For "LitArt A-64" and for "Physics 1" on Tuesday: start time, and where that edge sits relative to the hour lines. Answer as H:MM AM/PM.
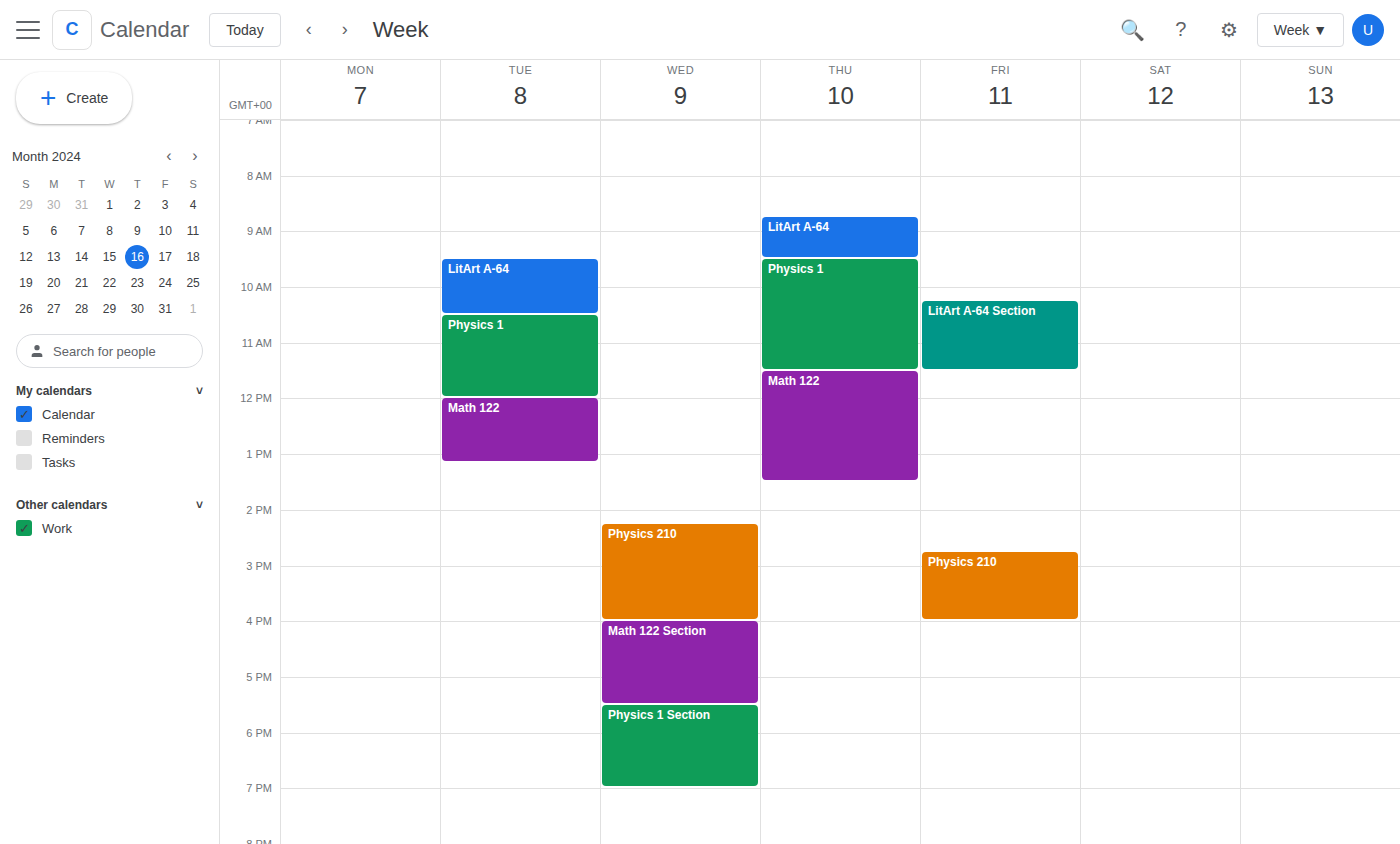
"LitArt A-64": 9:30 AM, halfway between the 9 AM and 10 AM lines. "Physics 1": 10:30 AM, halfway between the 10 AM and 11 AM lines.